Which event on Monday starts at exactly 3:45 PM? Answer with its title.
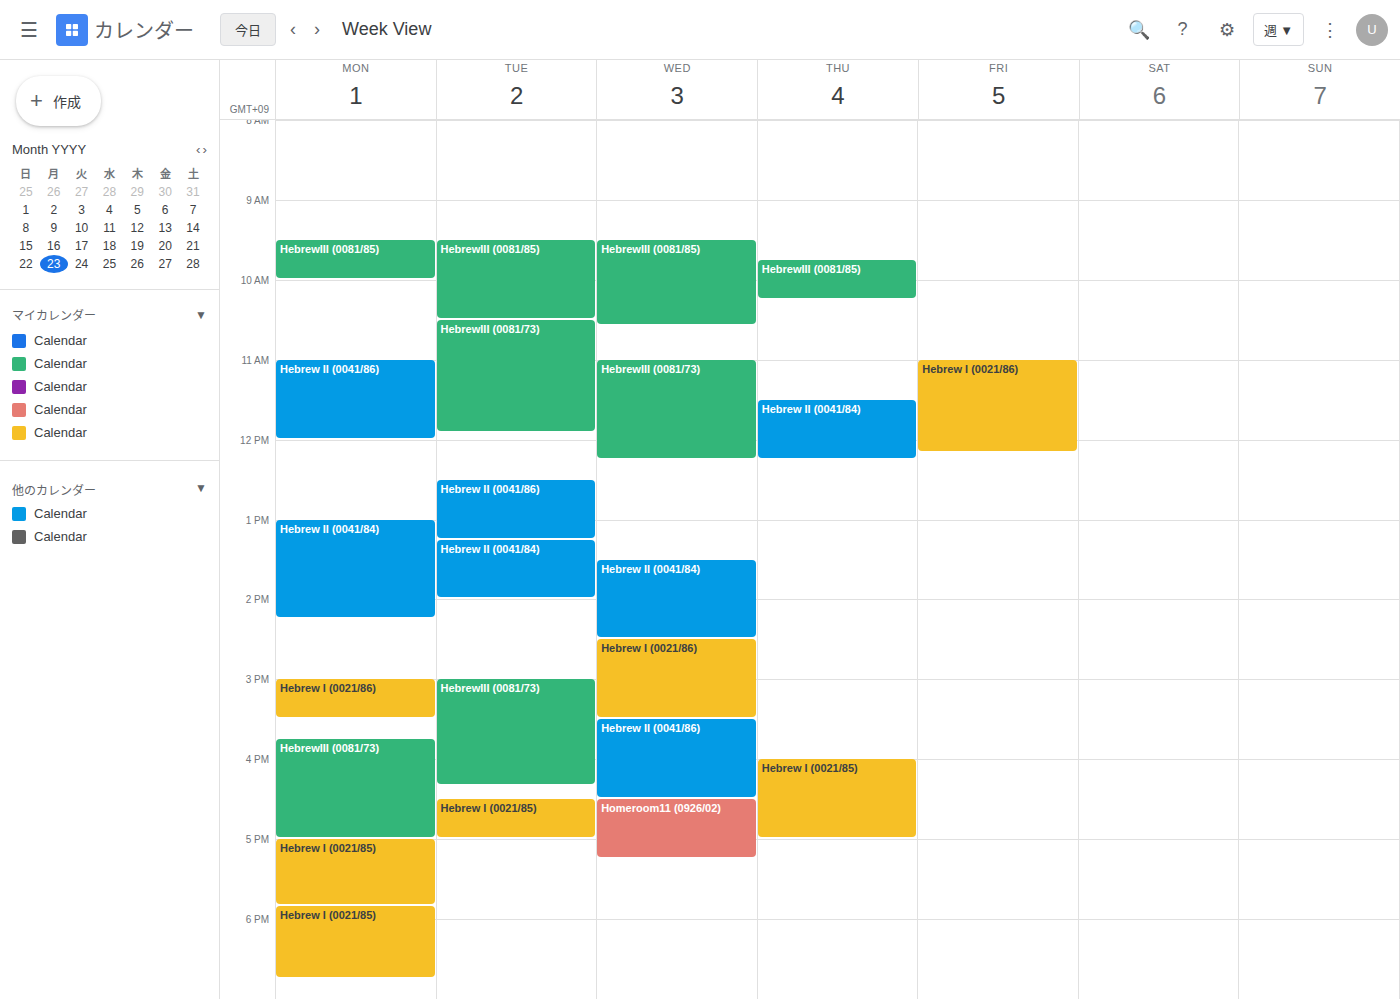
"HebrewIII (0081/73)"